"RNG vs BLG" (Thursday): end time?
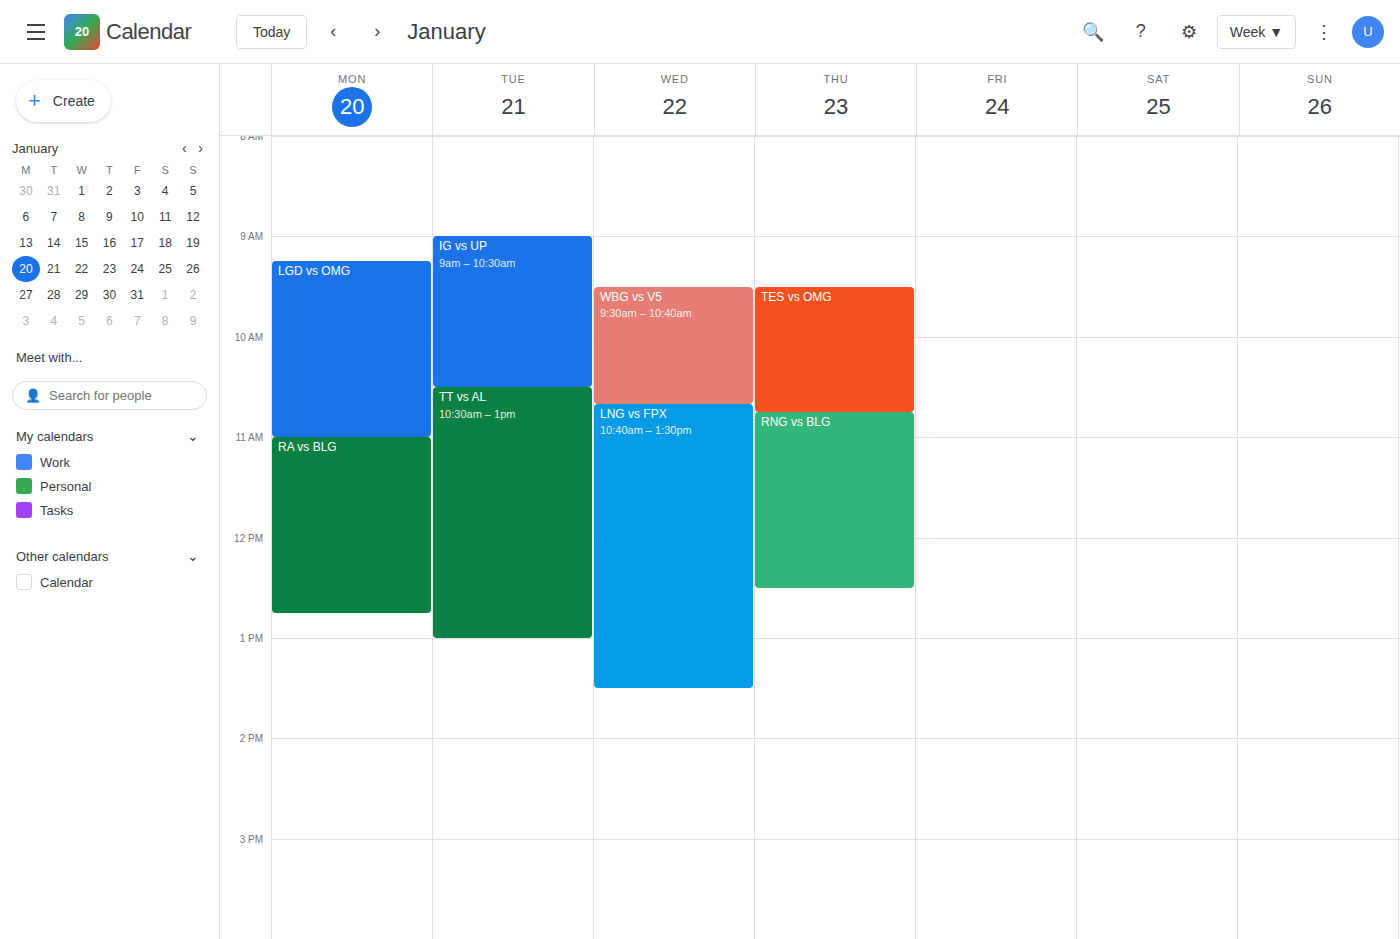
12:30